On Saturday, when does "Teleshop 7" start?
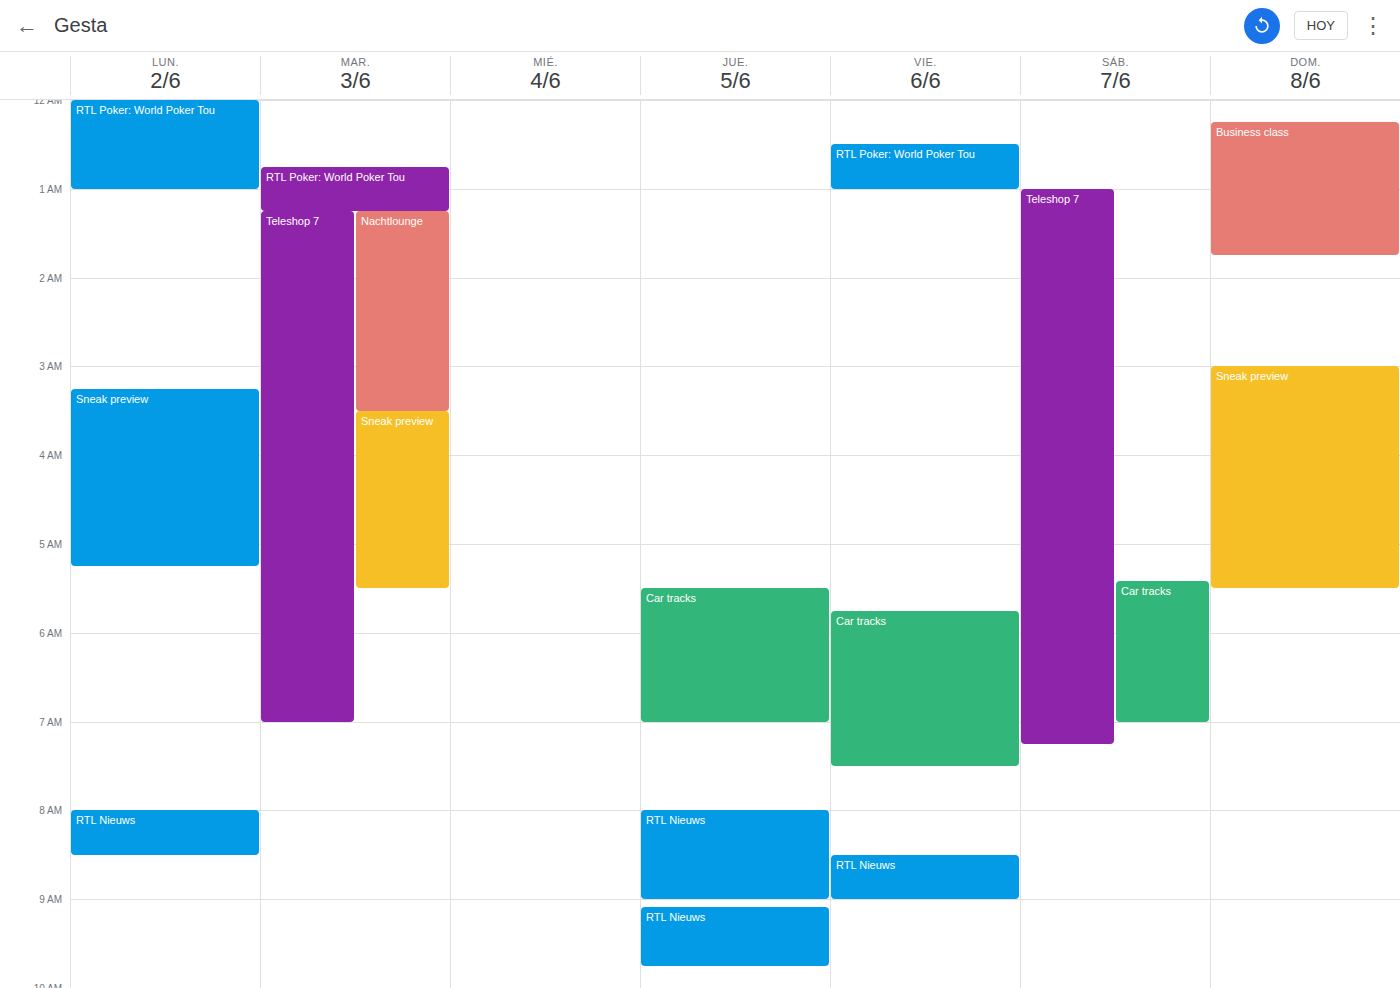
1:00 AM